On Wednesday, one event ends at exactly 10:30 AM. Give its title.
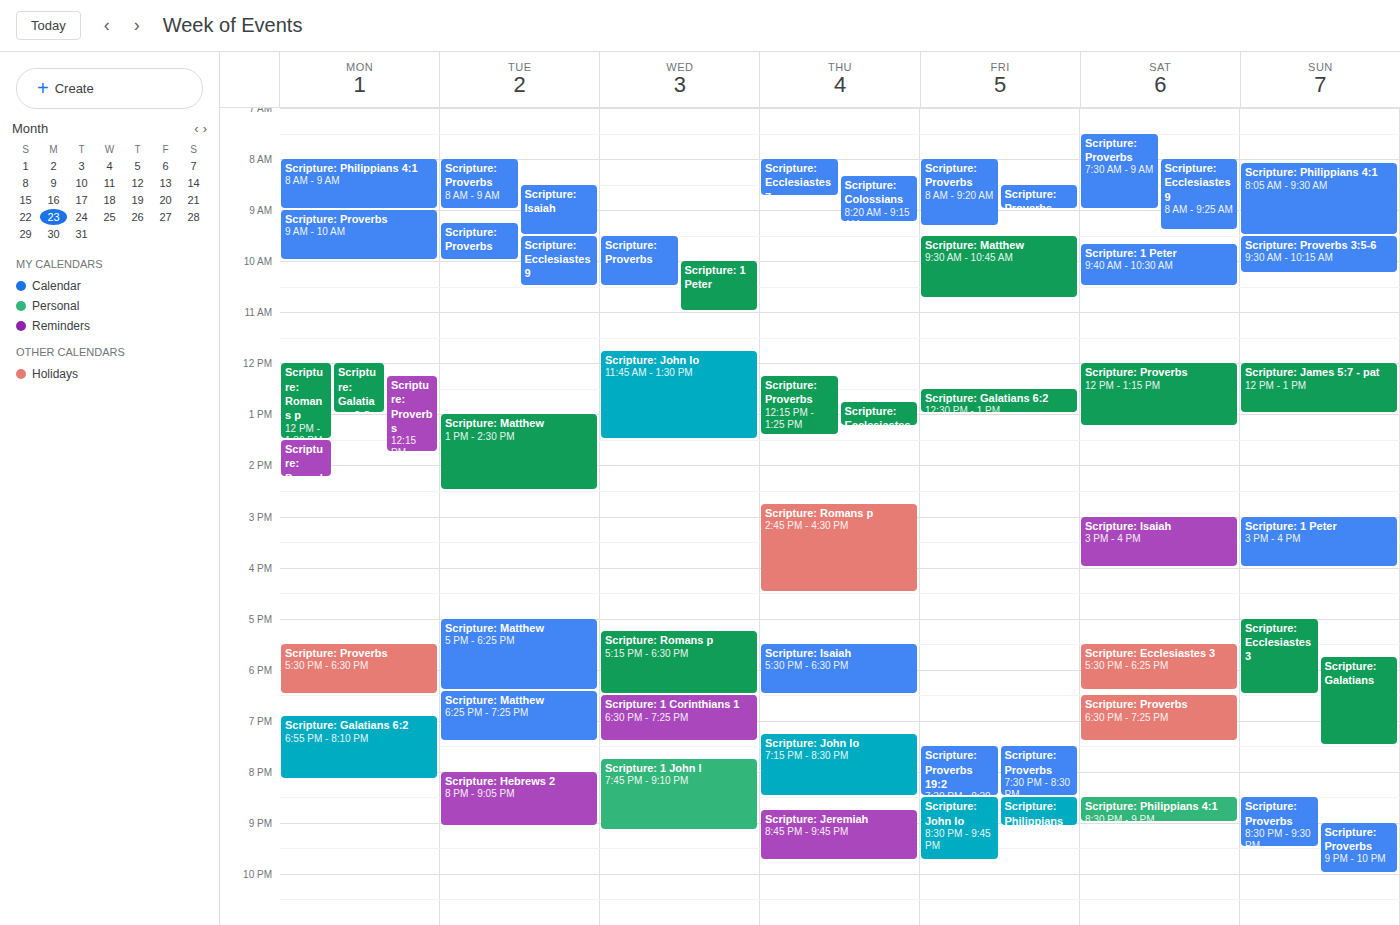
"Scripture: Proverbs"